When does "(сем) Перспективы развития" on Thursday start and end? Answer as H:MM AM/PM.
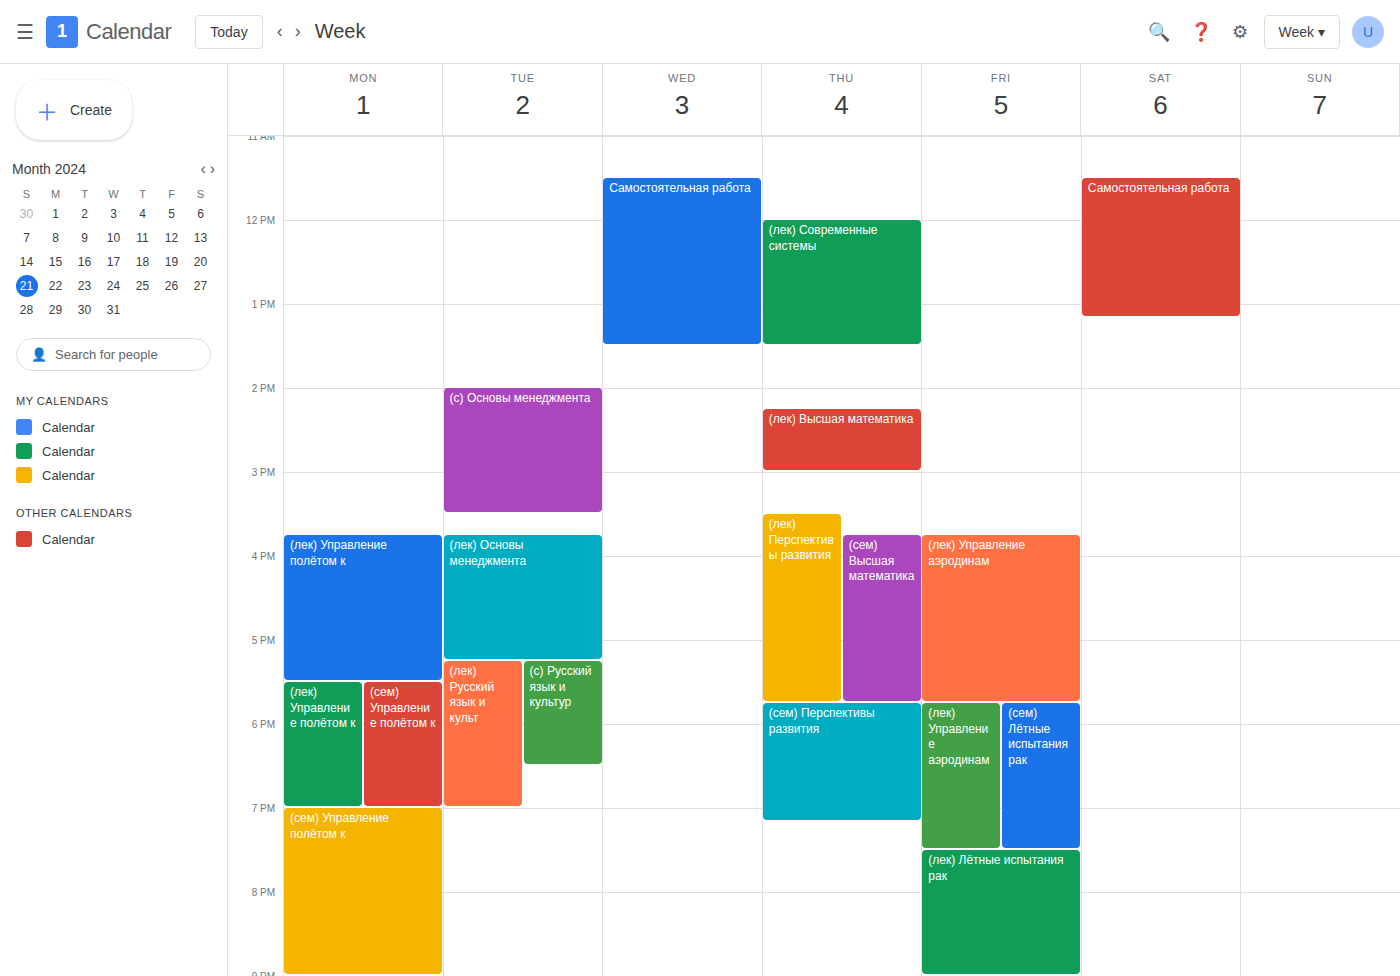
5:45 PM to 7:10 PM